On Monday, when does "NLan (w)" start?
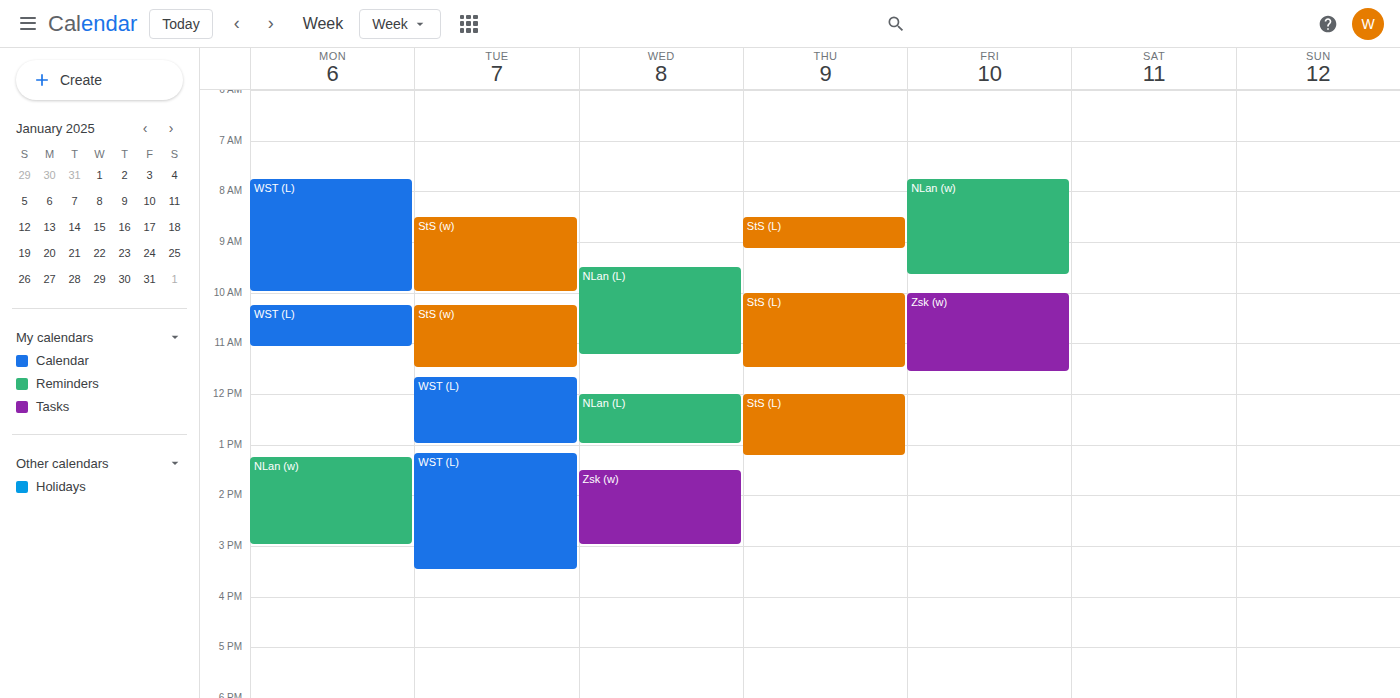
1:15 PM